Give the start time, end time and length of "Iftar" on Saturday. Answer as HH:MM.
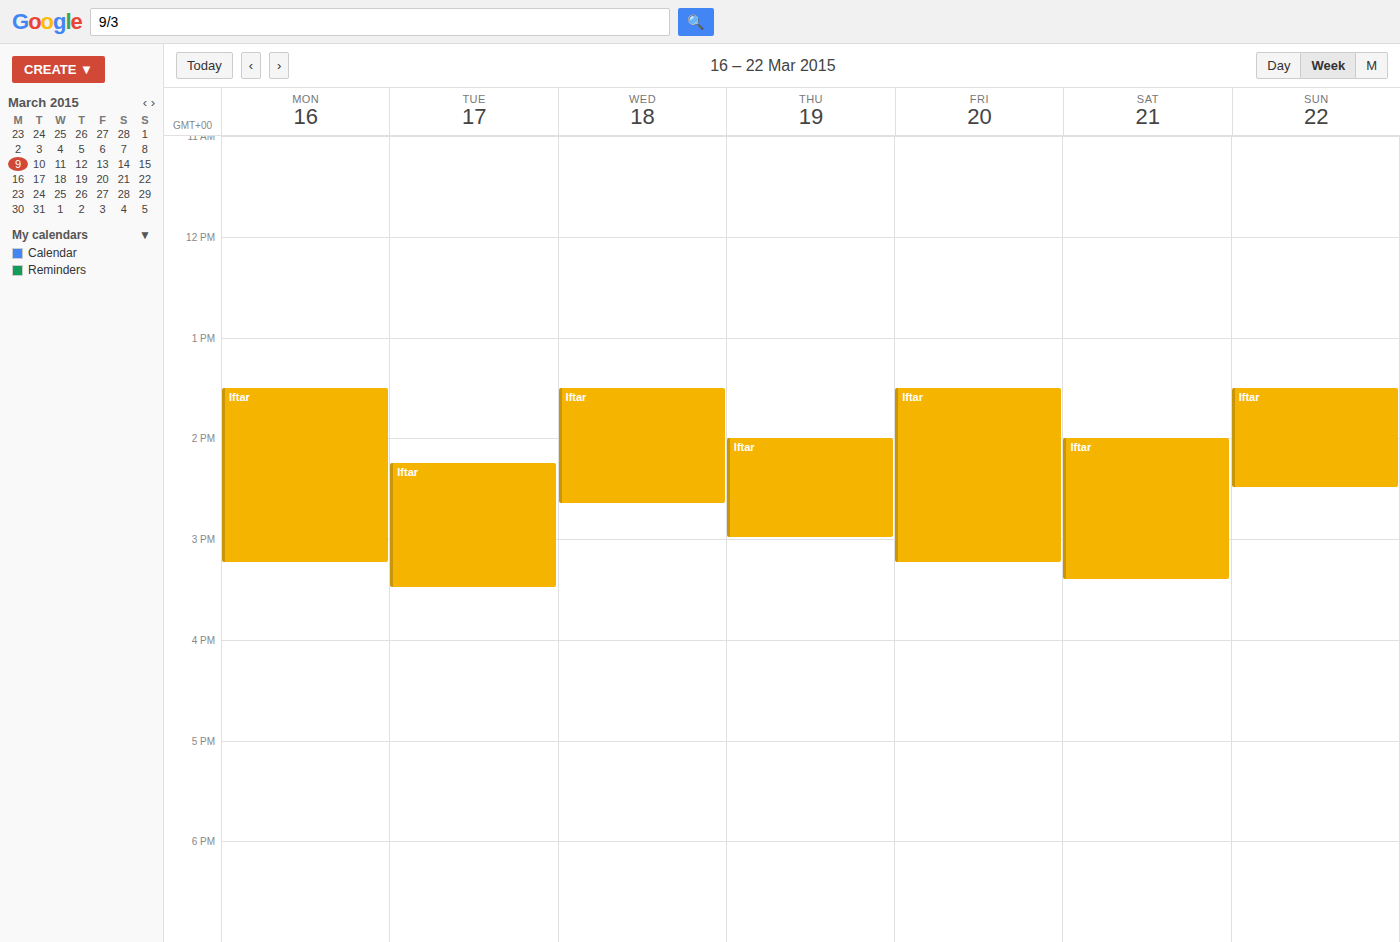
14:00 to 15:25, 1 hour 25 minutes